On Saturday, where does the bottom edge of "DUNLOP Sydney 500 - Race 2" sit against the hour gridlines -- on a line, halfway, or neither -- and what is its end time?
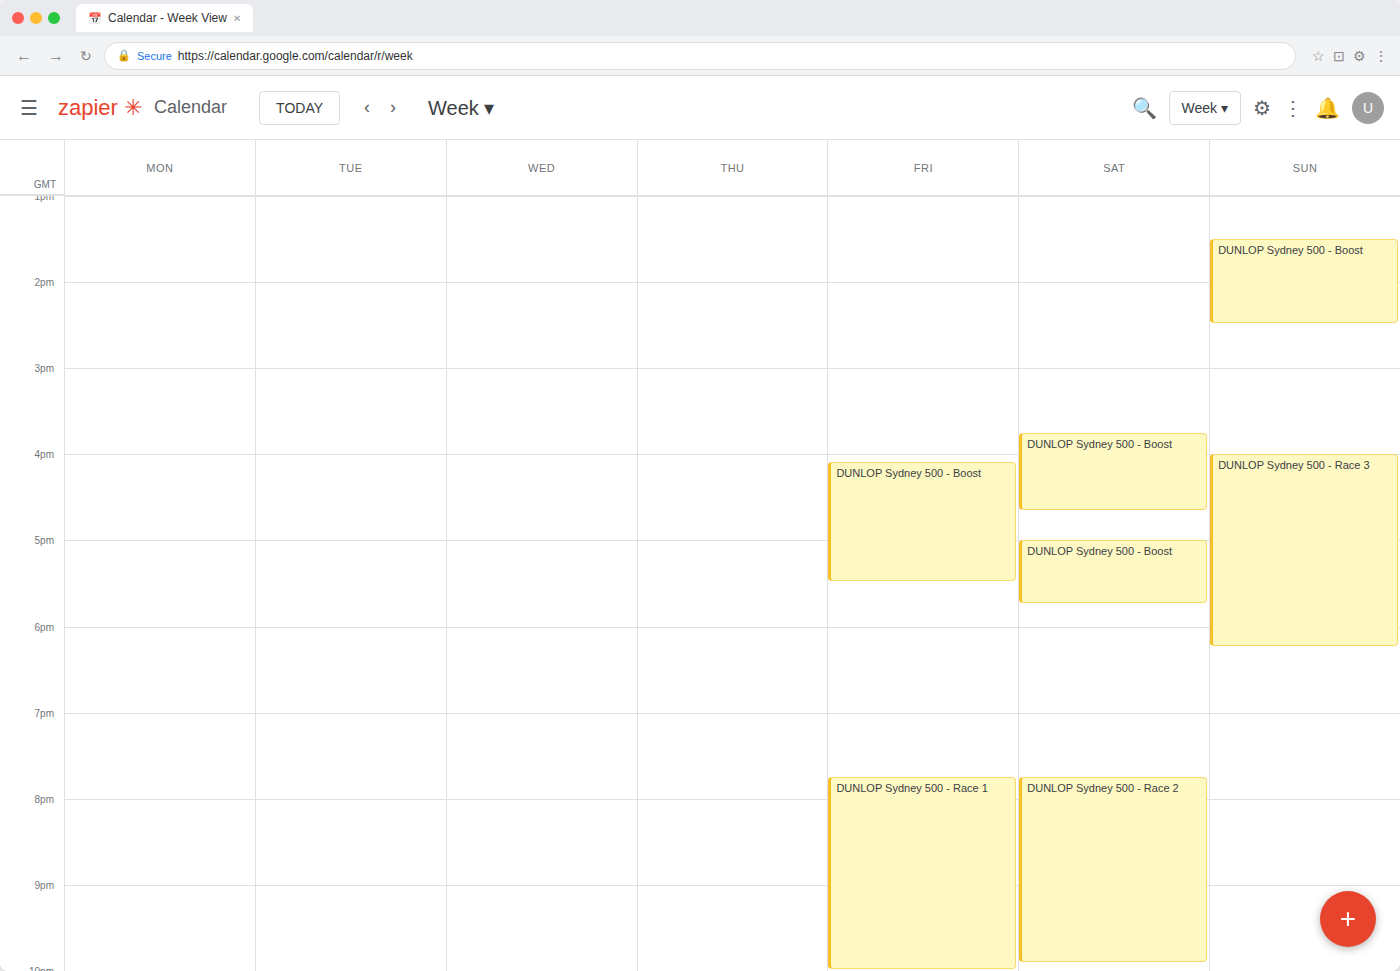
9:55 PM -- neither: 55 minutes below the 9 PM line and 5 minutes above the 10 PM line.